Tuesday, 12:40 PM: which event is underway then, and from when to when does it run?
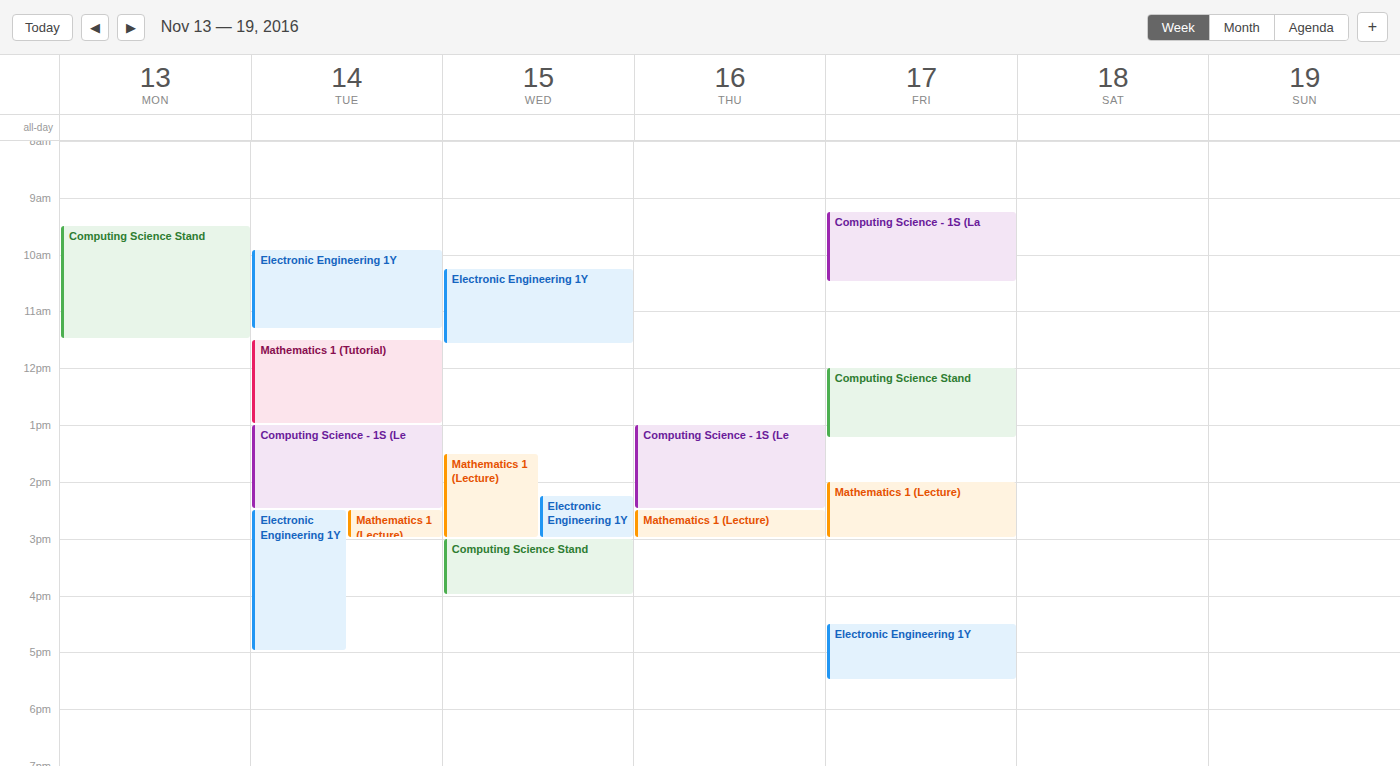
"Mathematics 1 (Tutorial)", 11:30 AM to 1:00 PM